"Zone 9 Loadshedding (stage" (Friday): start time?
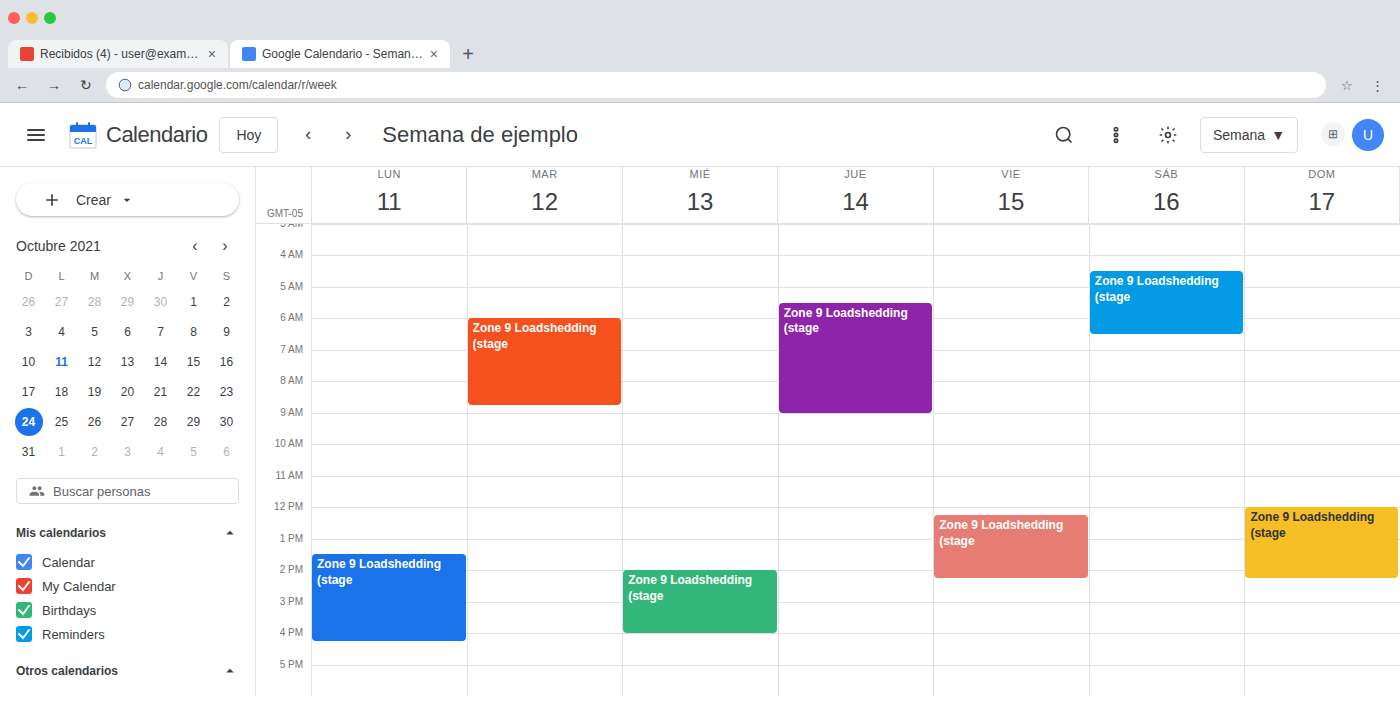
12:15 PM